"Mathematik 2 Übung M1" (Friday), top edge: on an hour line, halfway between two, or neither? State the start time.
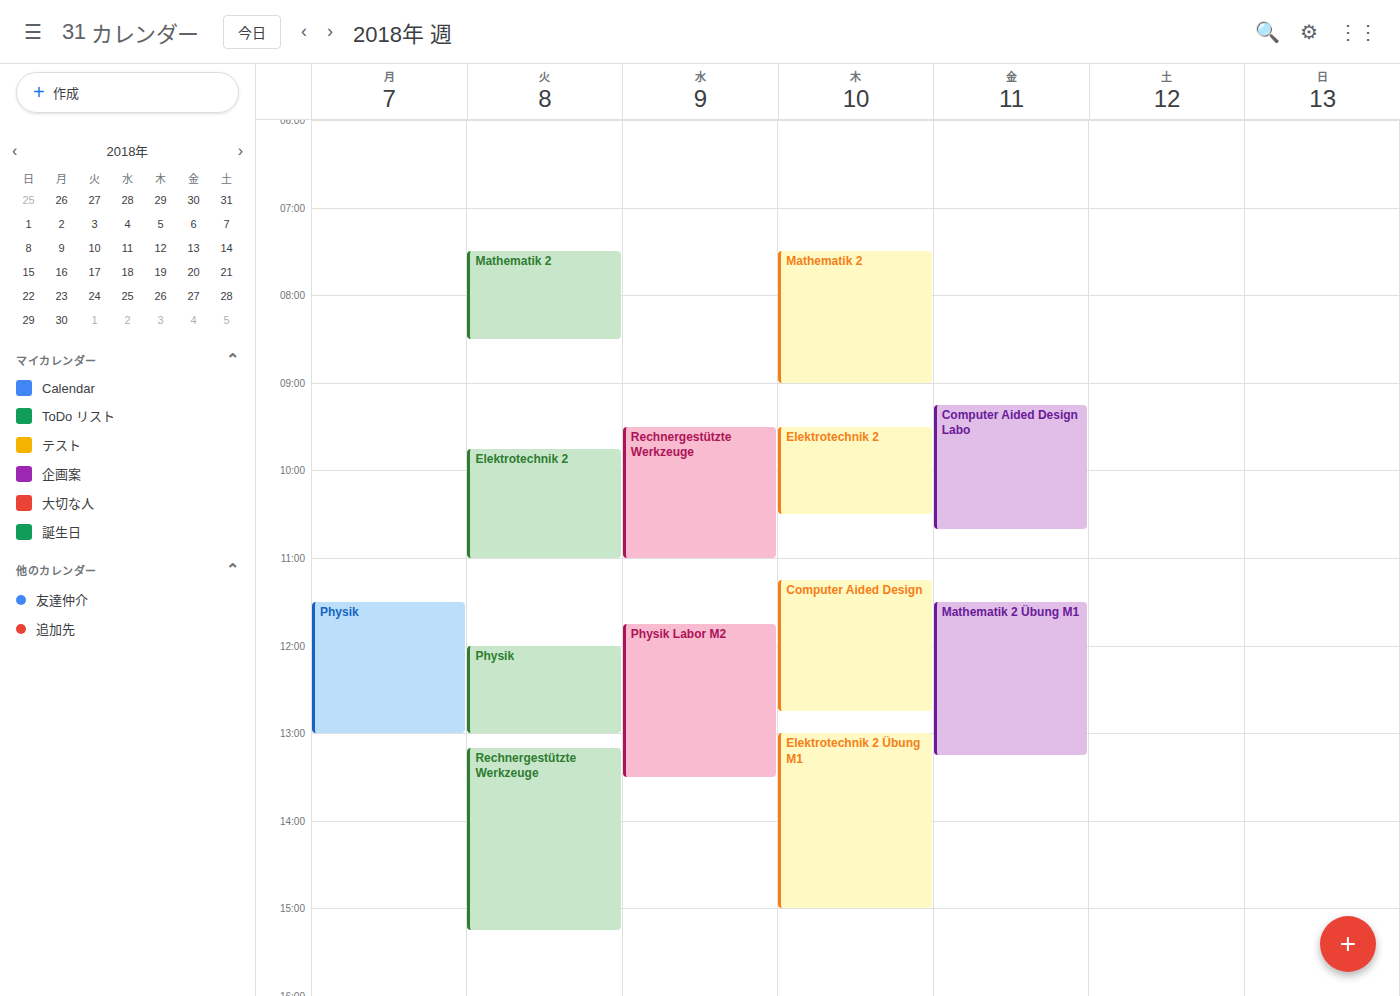
11:30 AM -- halfway between the 11 AM and 12 PM lines.